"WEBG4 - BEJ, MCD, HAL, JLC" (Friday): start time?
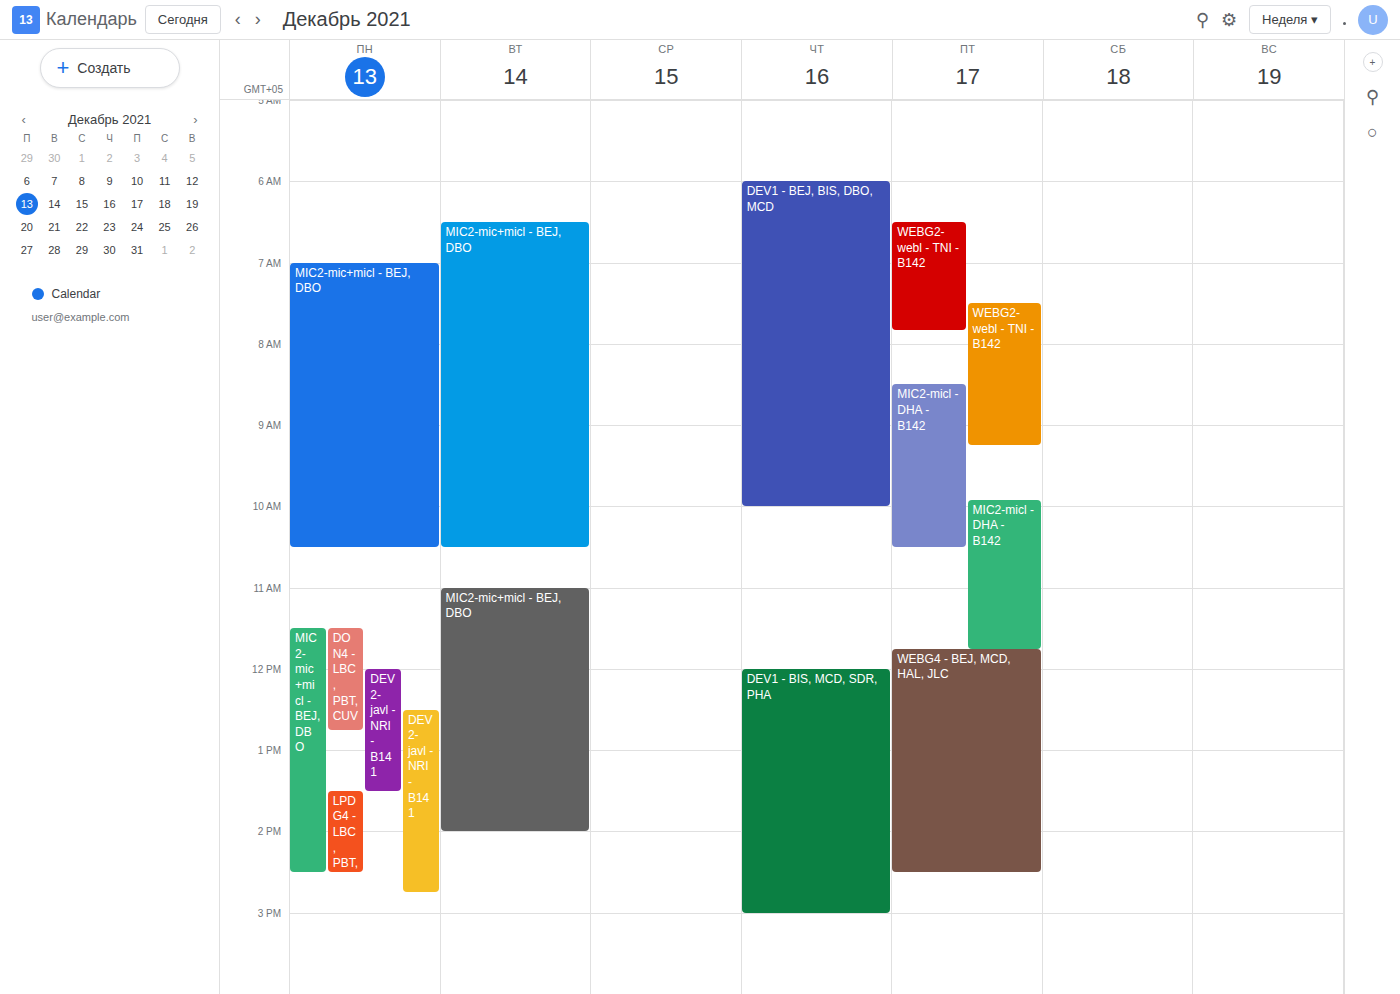
11:45 AM